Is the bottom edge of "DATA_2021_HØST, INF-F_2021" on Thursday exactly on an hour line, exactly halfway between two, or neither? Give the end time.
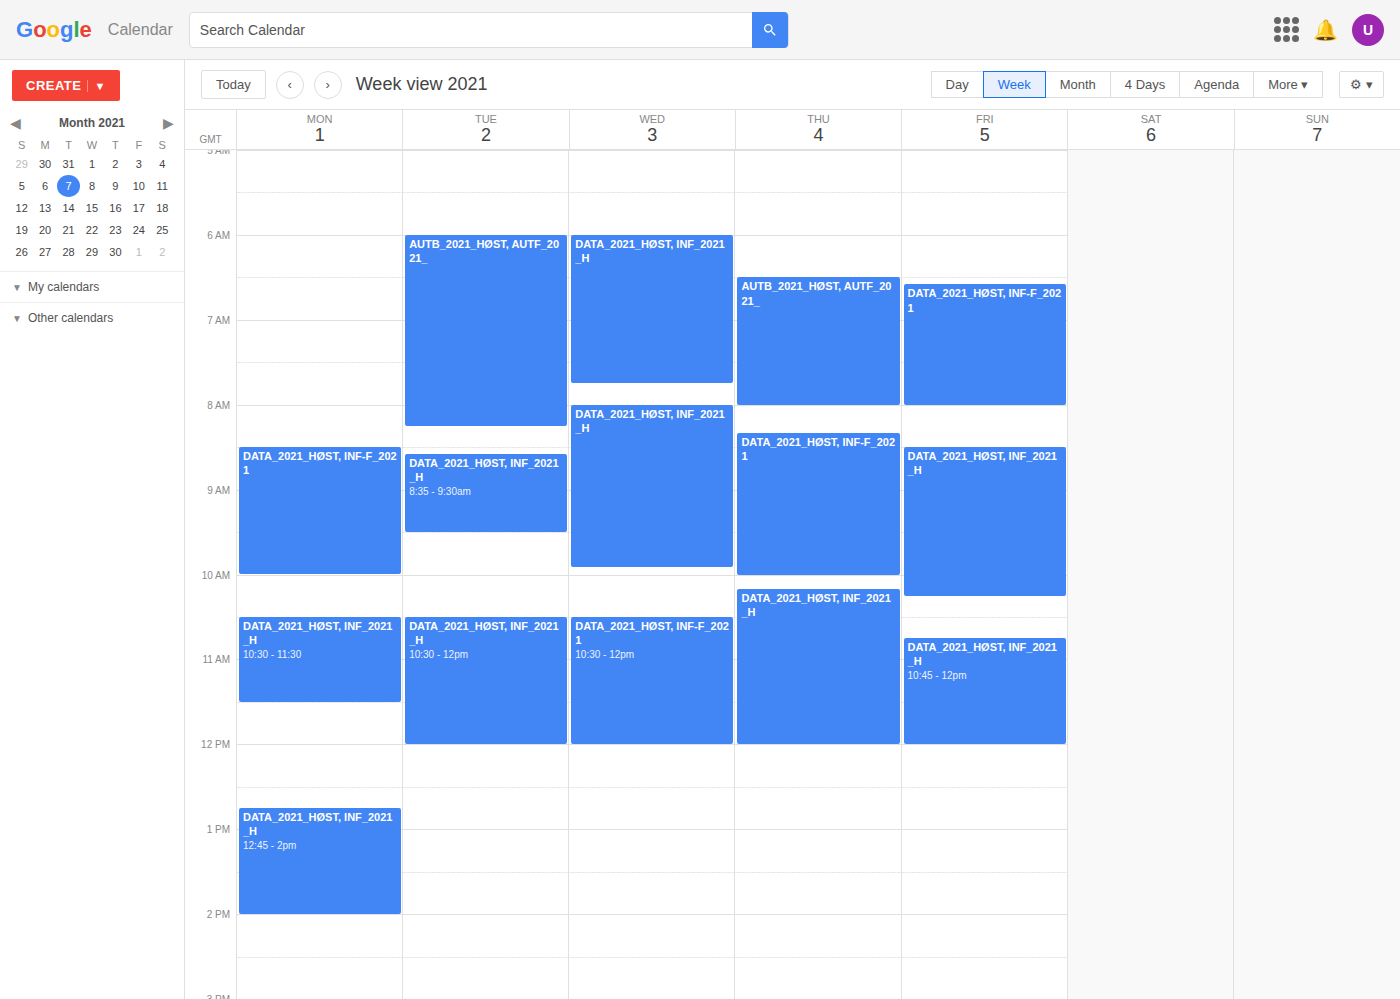
10:00 AM -- exactly on the 10 AM line.